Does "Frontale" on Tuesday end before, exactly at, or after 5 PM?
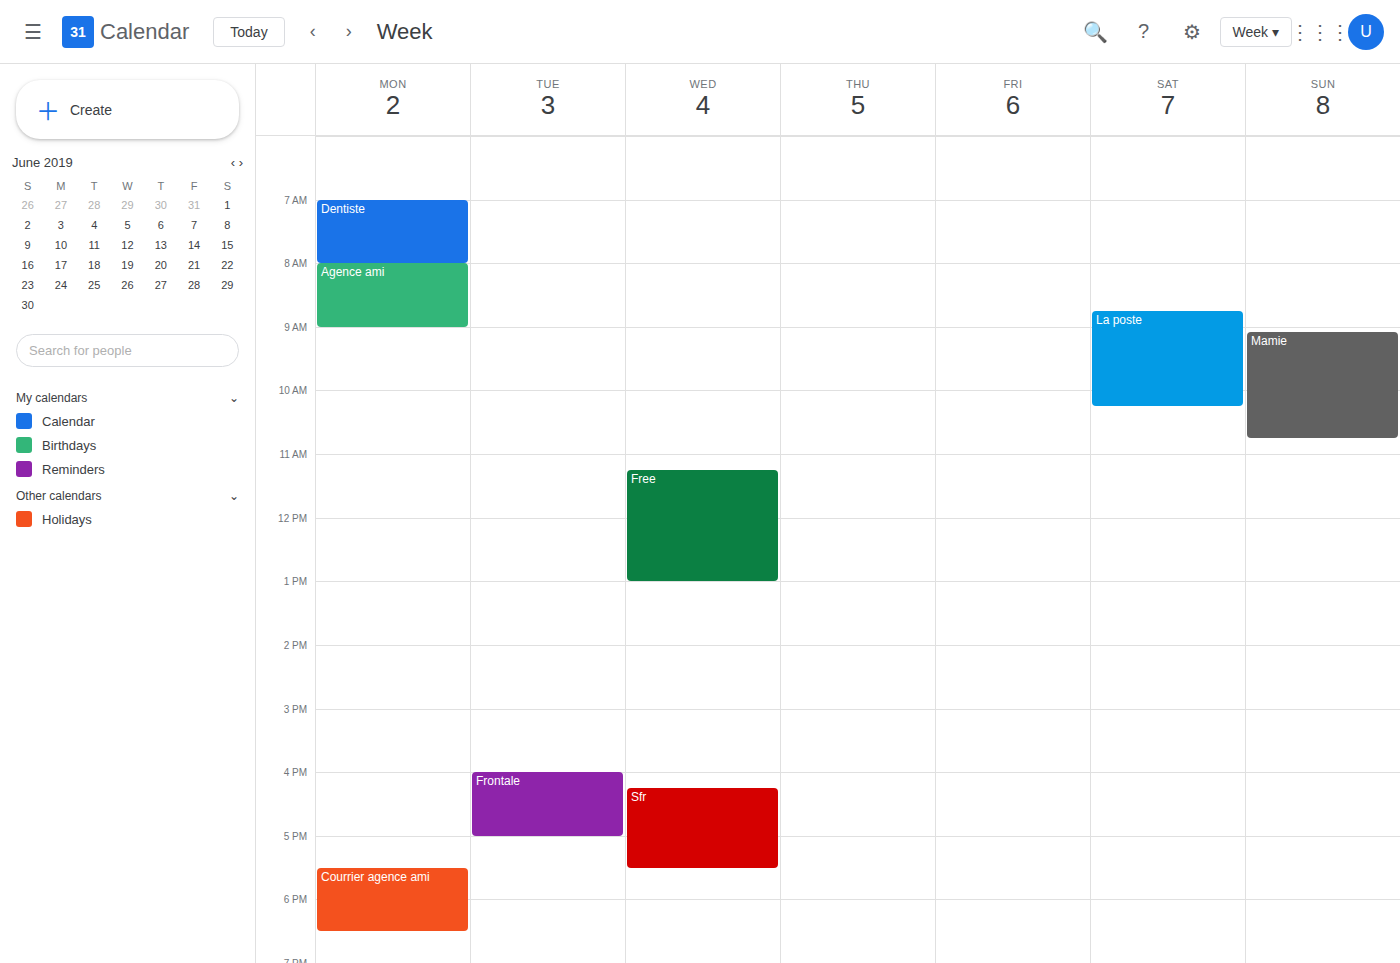
5:00 PM -- exactly at 5 PM, on the 5 PM line.